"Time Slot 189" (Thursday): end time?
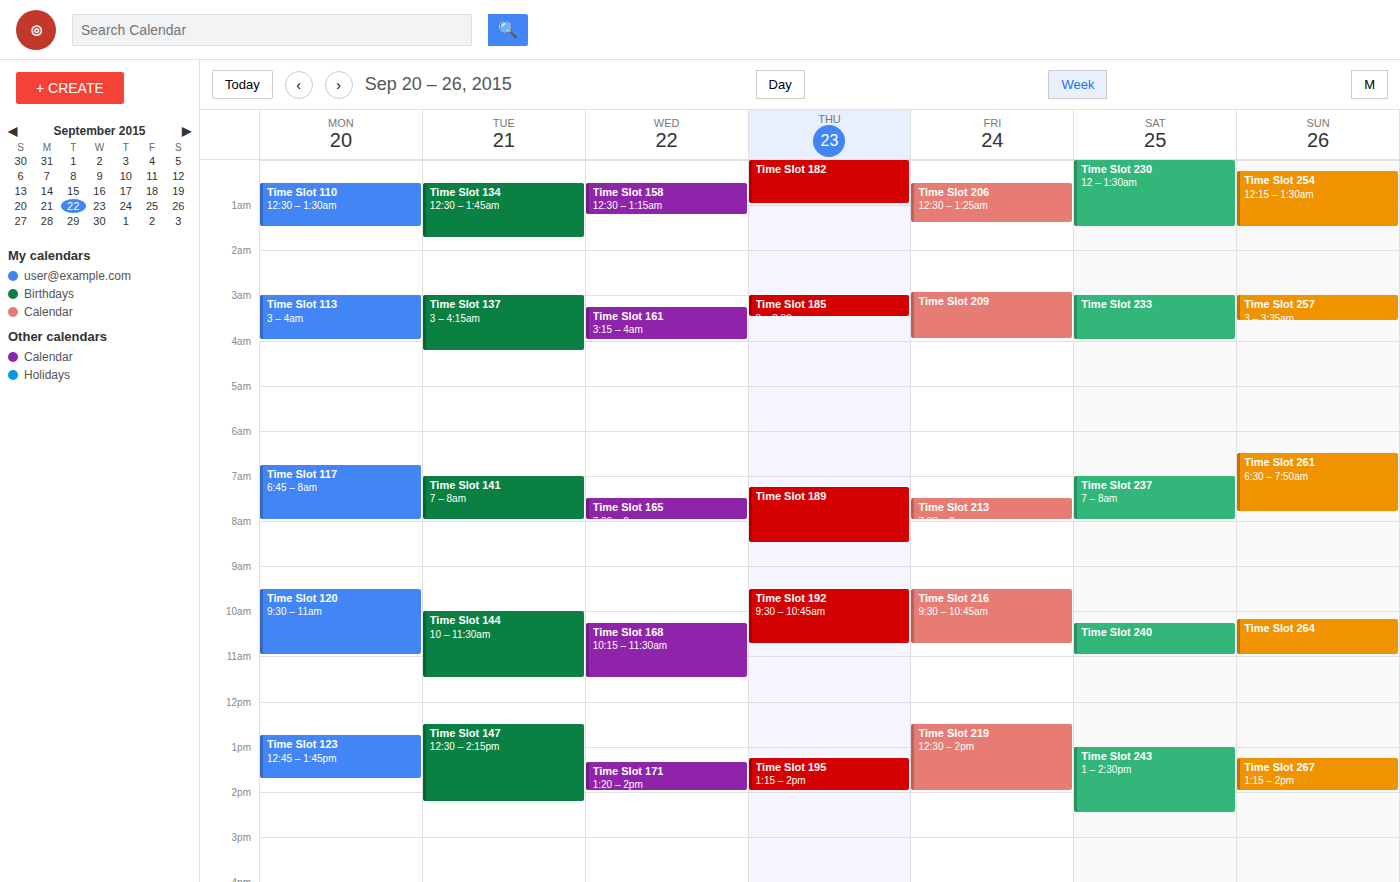
8:30 AM